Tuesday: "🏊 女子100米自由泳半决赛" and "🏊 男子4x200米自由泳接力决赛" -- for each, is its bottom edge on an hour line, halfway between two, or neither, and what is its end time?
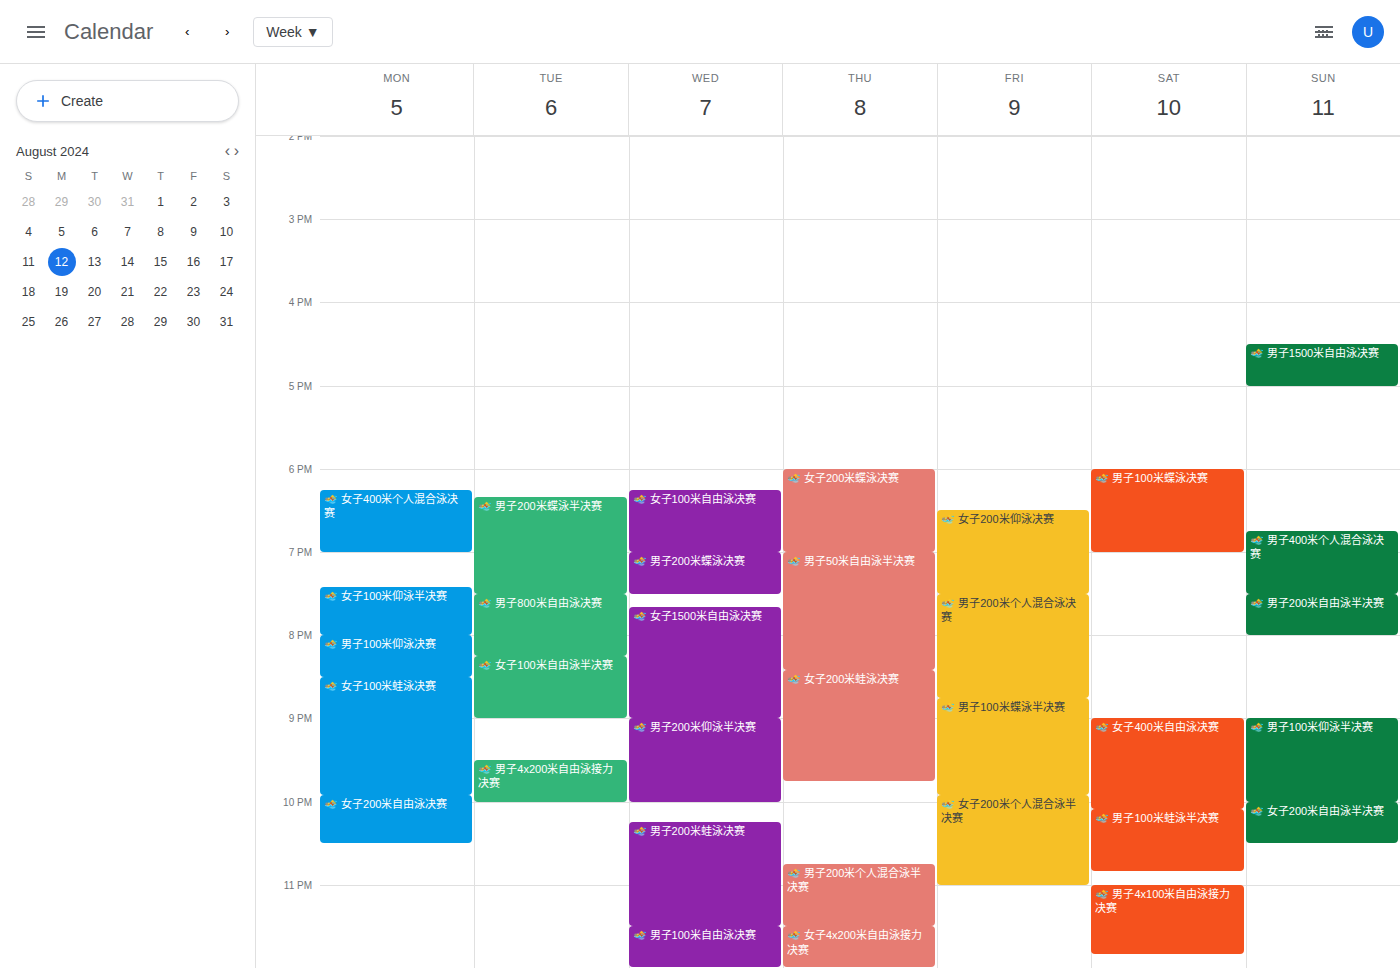
"🏊 女子100米自由泳半决赛": 9:00 PM, exactly on the 9 PM line. "🏊 男子4x200米自由泳接力决赛": 10:00 PM, exactly on the 10 PM line.